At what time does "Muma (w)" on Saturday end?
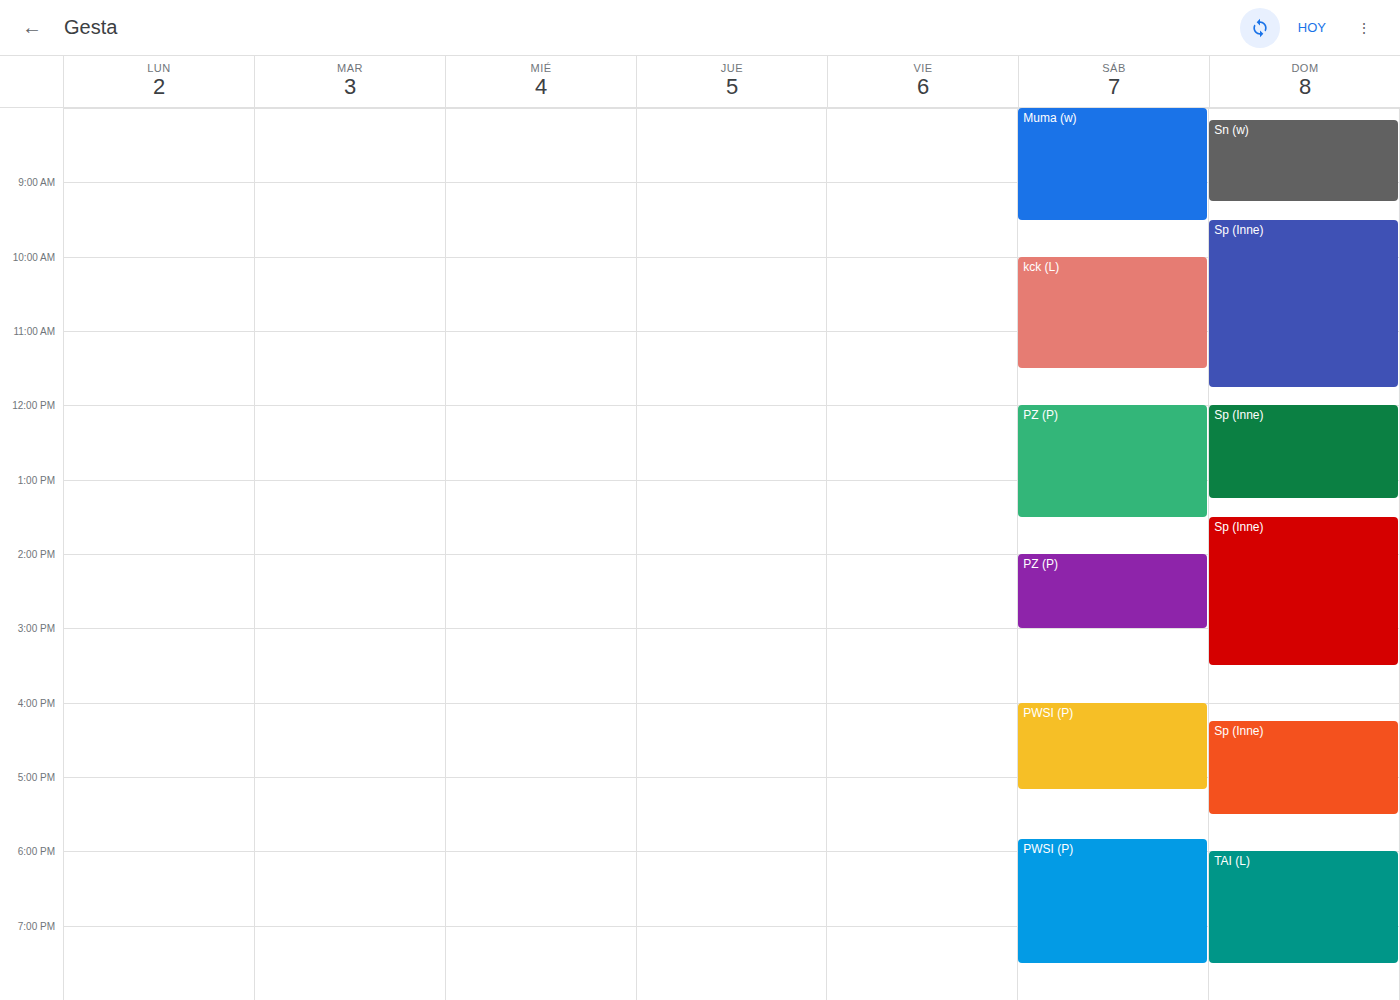
09:30